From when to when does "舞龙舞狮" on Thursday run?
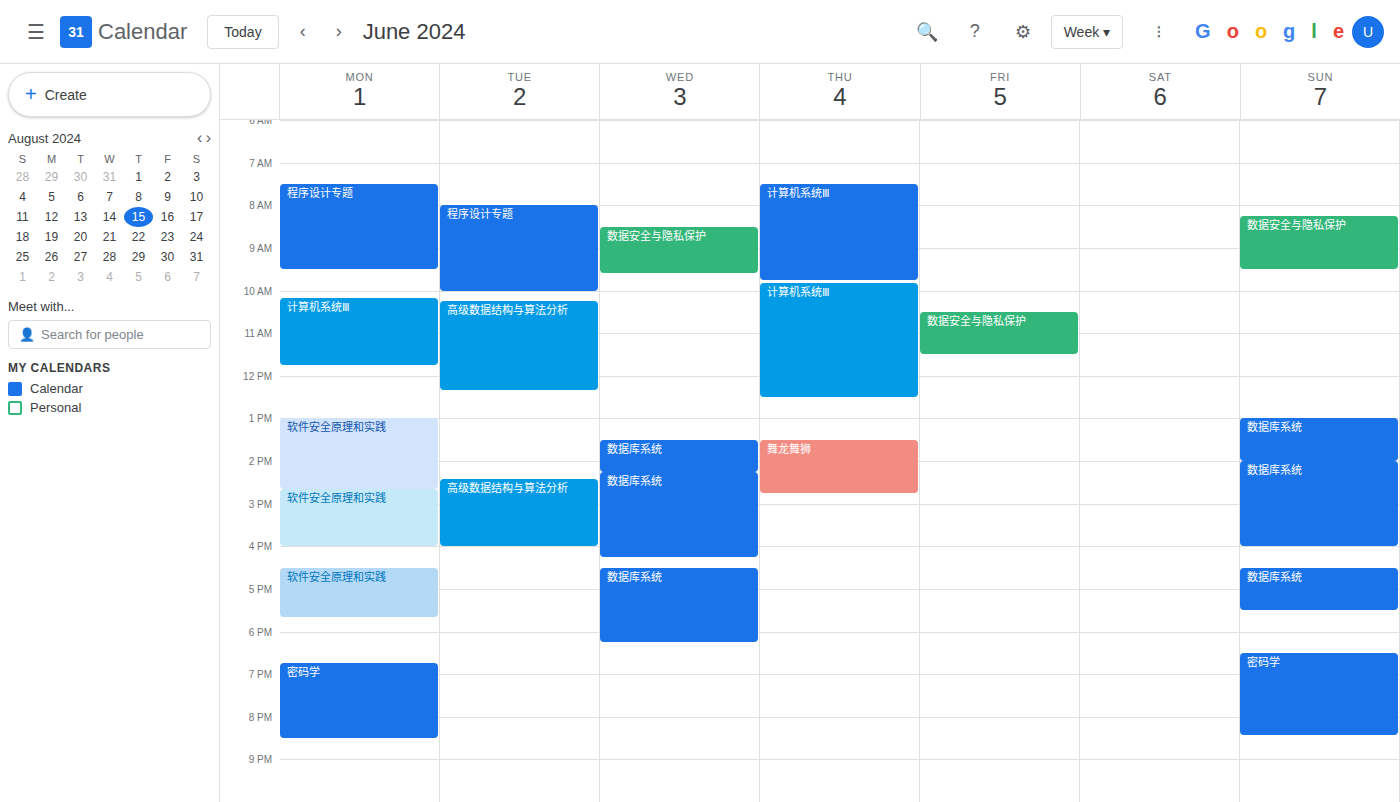
1:30 PM to 2:45 PM